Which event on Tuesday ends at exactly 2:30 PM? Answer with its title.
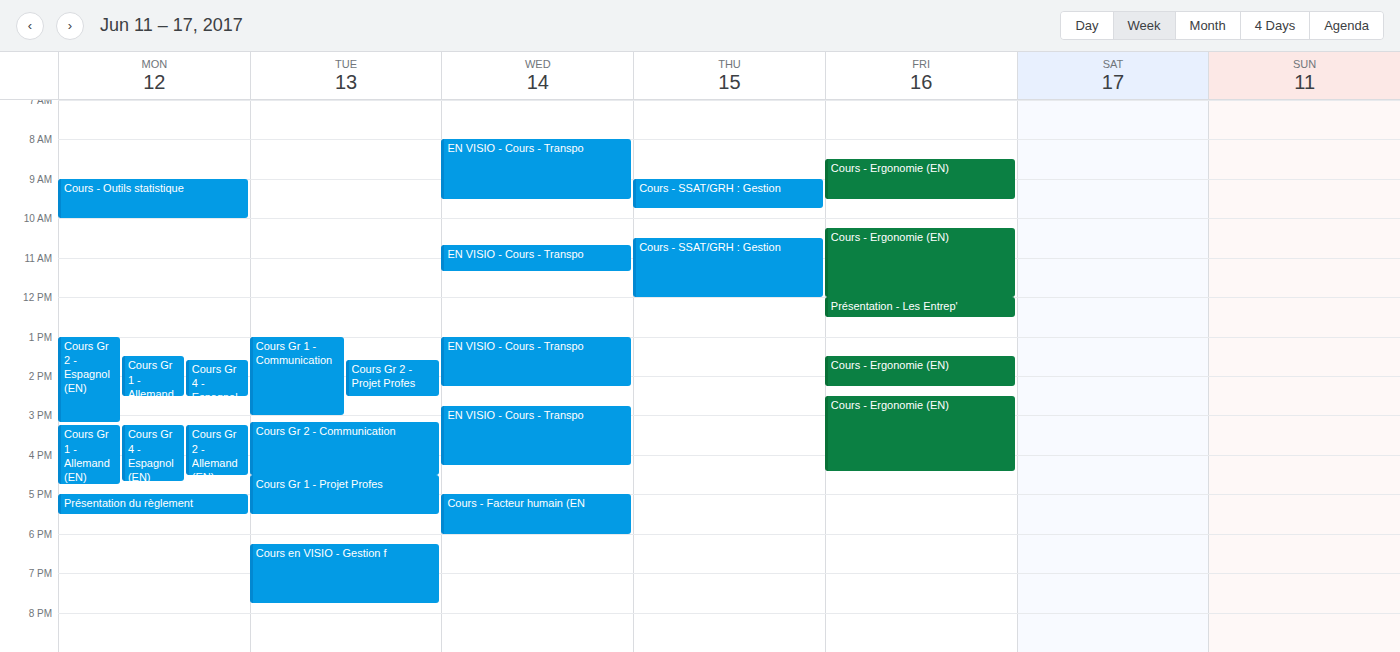
"Cours Gr 2 - Projet Profes"